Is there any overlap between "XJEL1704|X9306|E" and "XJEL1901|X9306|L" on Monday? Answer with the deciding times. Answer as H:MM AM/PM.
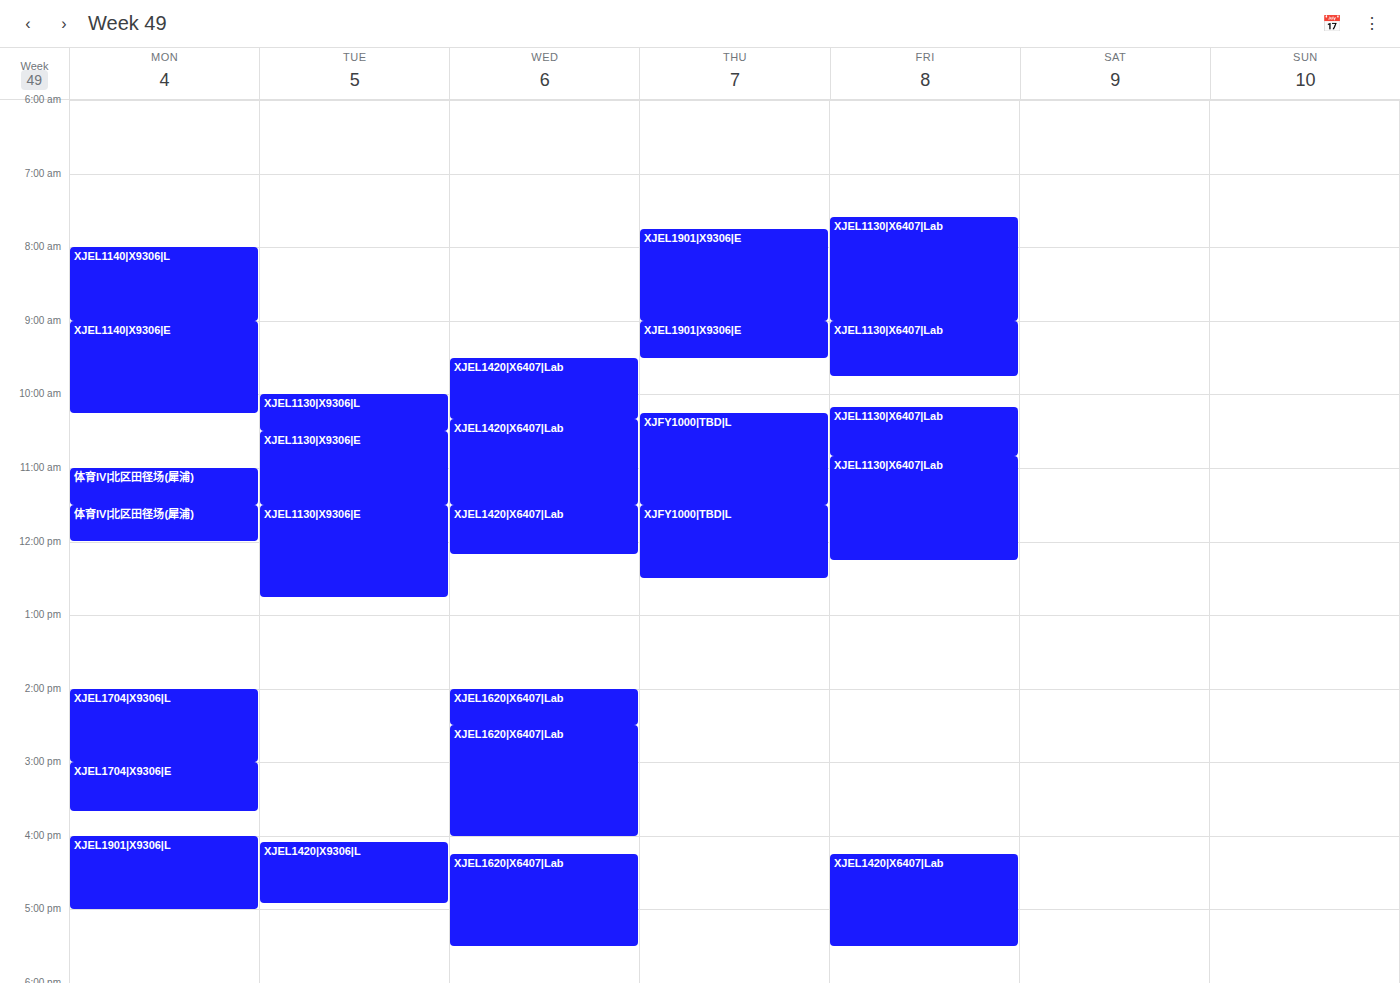
"XJEL1704|X9306|E" ends at 3:40 PM and "XJEL1901|X9306|L" starts at 4:00 PM -- no overlap.